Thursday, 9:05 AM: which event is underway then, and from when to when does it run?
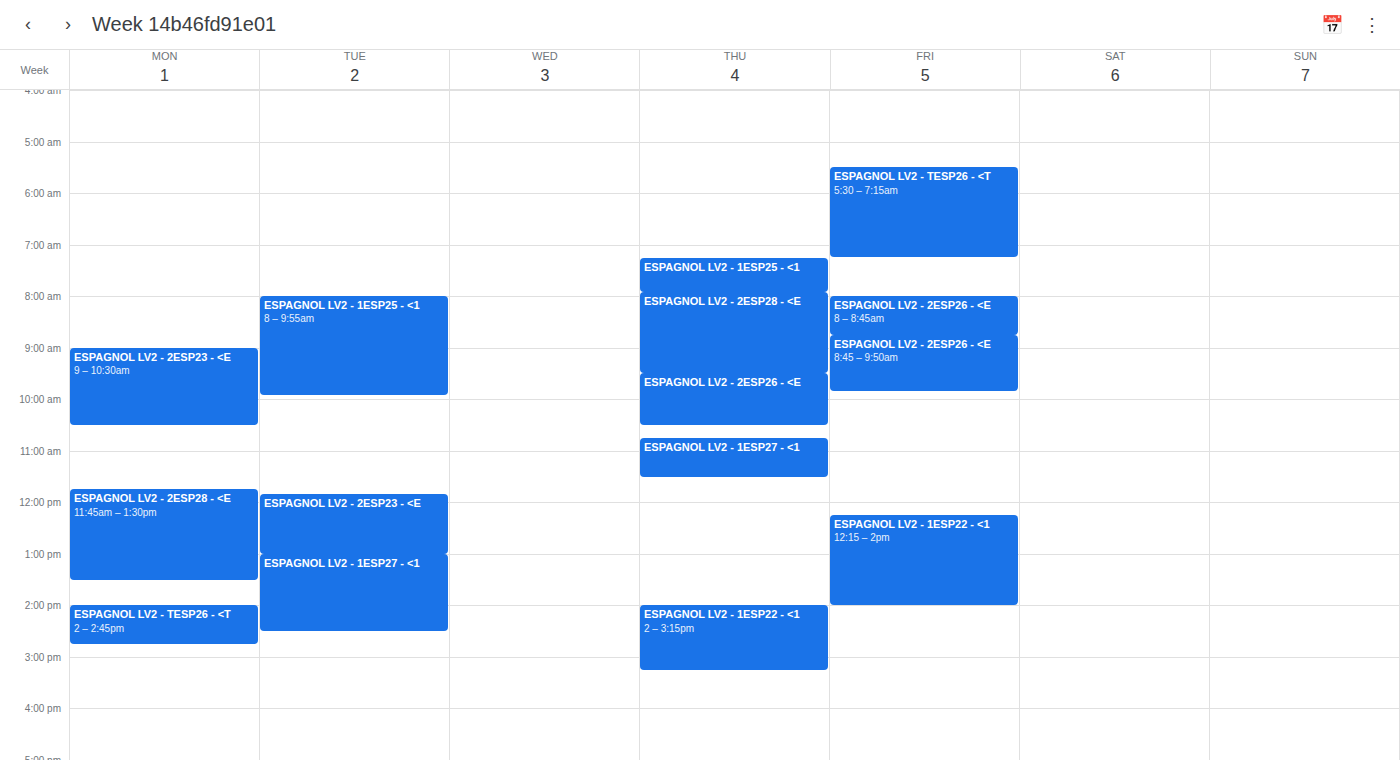
"ESPAGNOL LV2 - 2ESP28 - <E", 7:55 AM to 9:30 AM